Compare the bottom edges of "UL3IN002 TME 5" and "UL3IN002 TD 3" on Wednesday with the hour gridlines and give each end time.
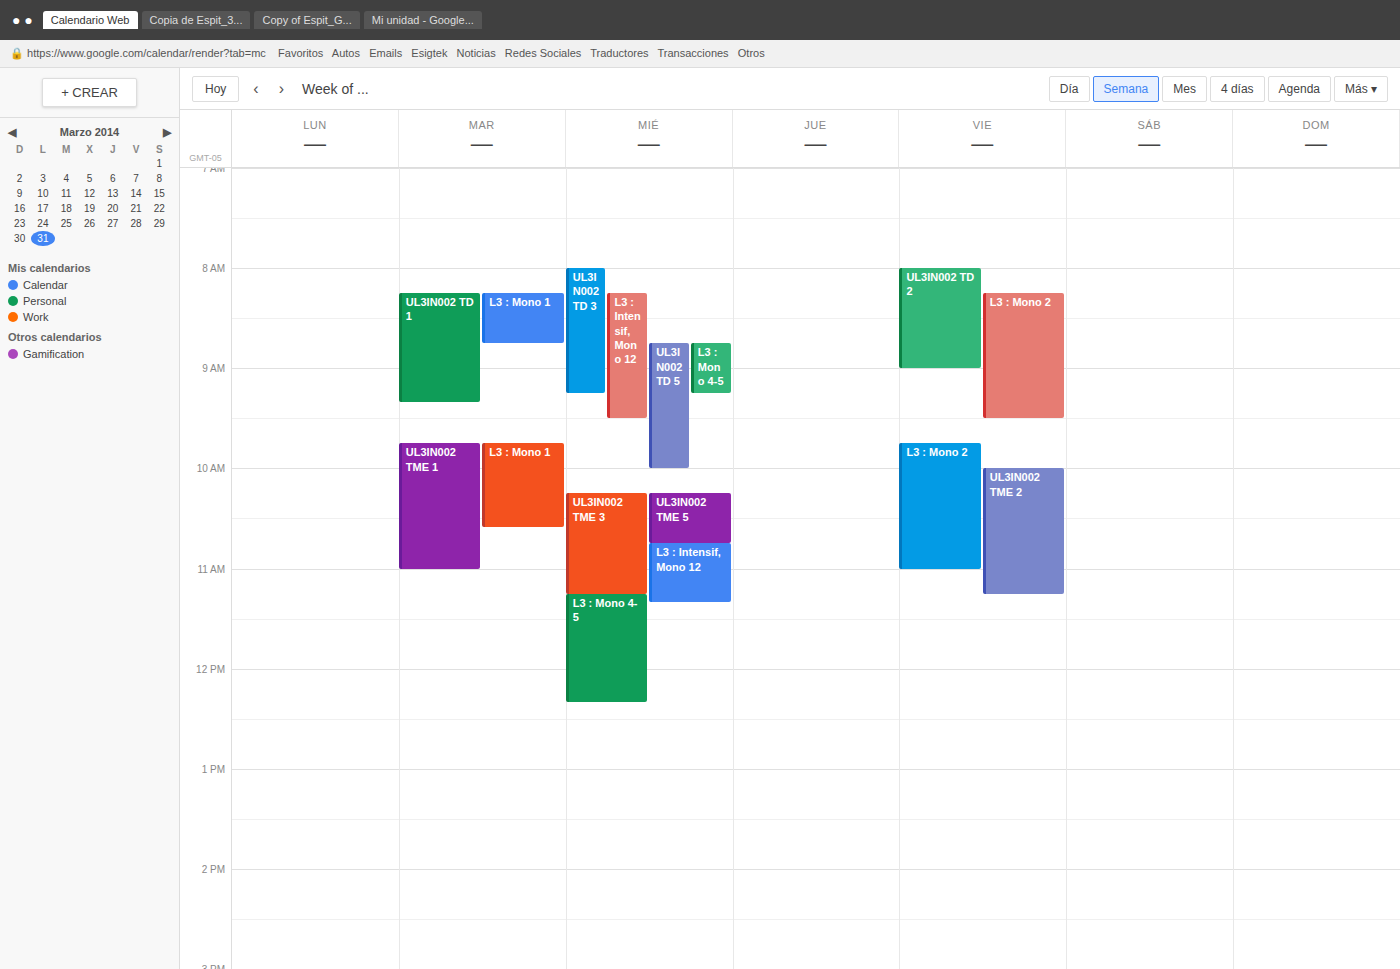
"UL3IN002 TME 5": 10:45 AM, neither: three quarters of the way from the 10 AM line to the 11 AM line. "UL3IN002 TD 3": 9:15 AM, neither: a quarter of the way from the 9 AM line to the 10 AM line.